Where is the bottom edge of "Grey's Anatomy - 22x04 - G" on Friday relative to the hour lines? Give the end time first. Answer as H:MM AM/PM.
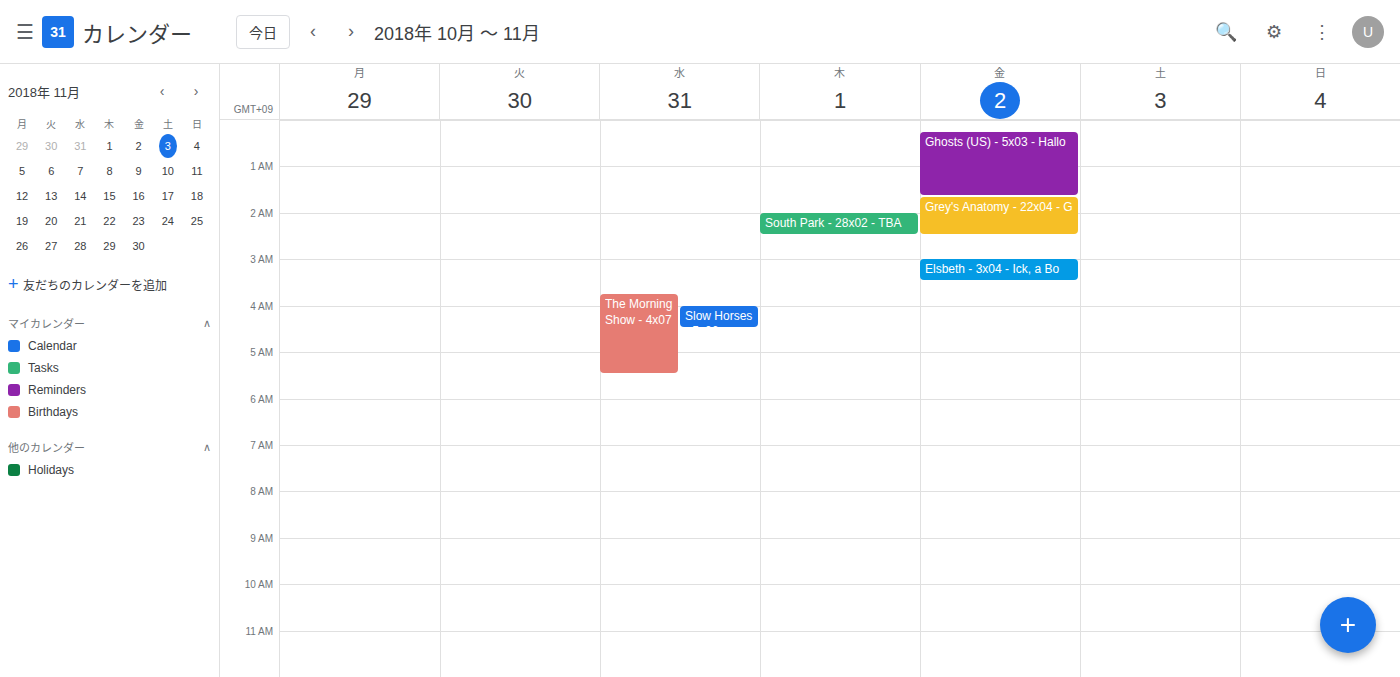
2:30 AM -- halfway between the 2 AM and 3 AM lines.